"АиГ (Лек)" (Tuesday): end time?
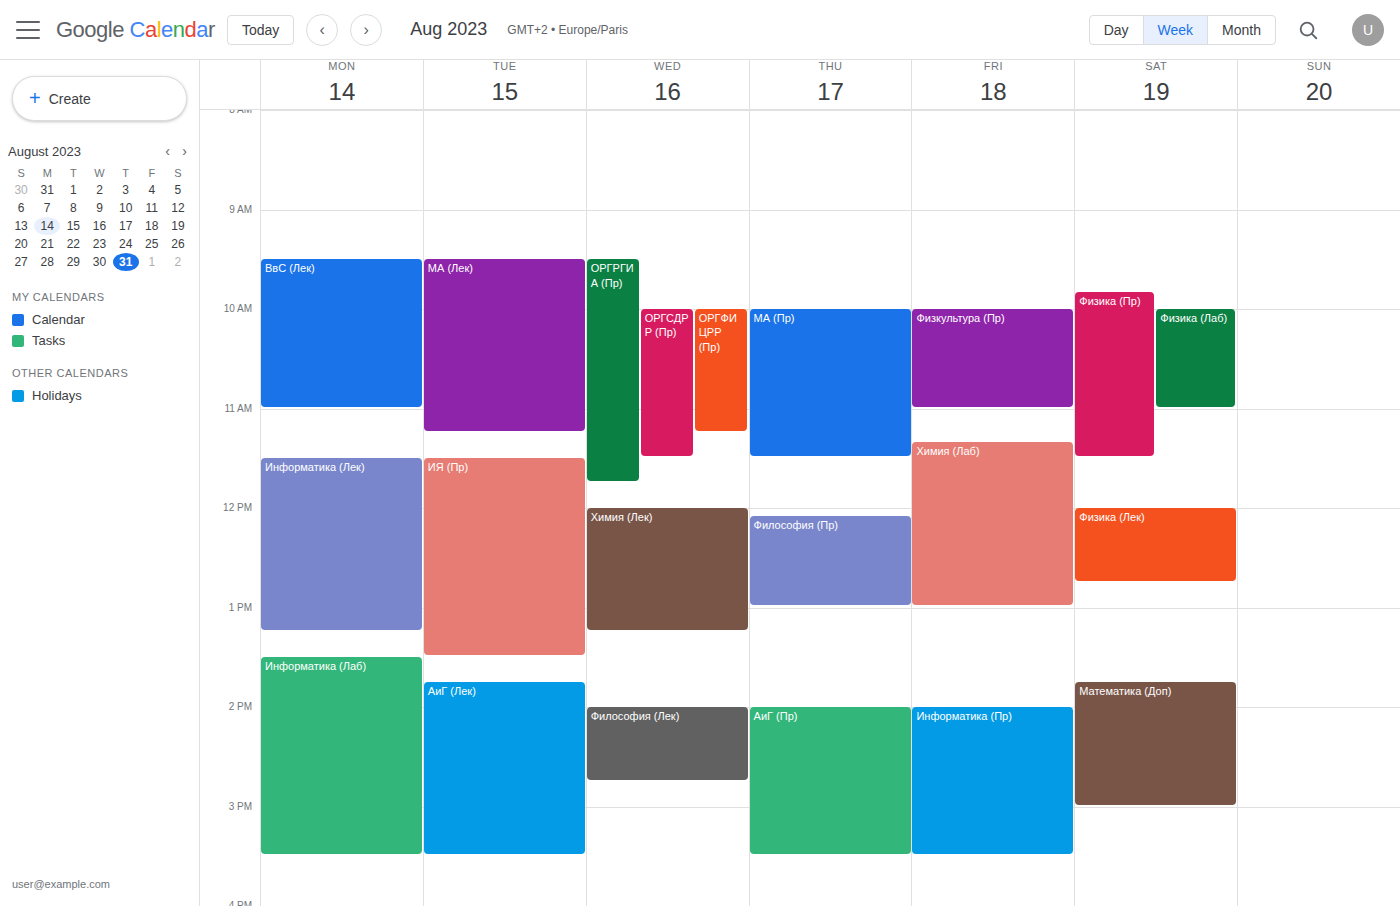
15:30